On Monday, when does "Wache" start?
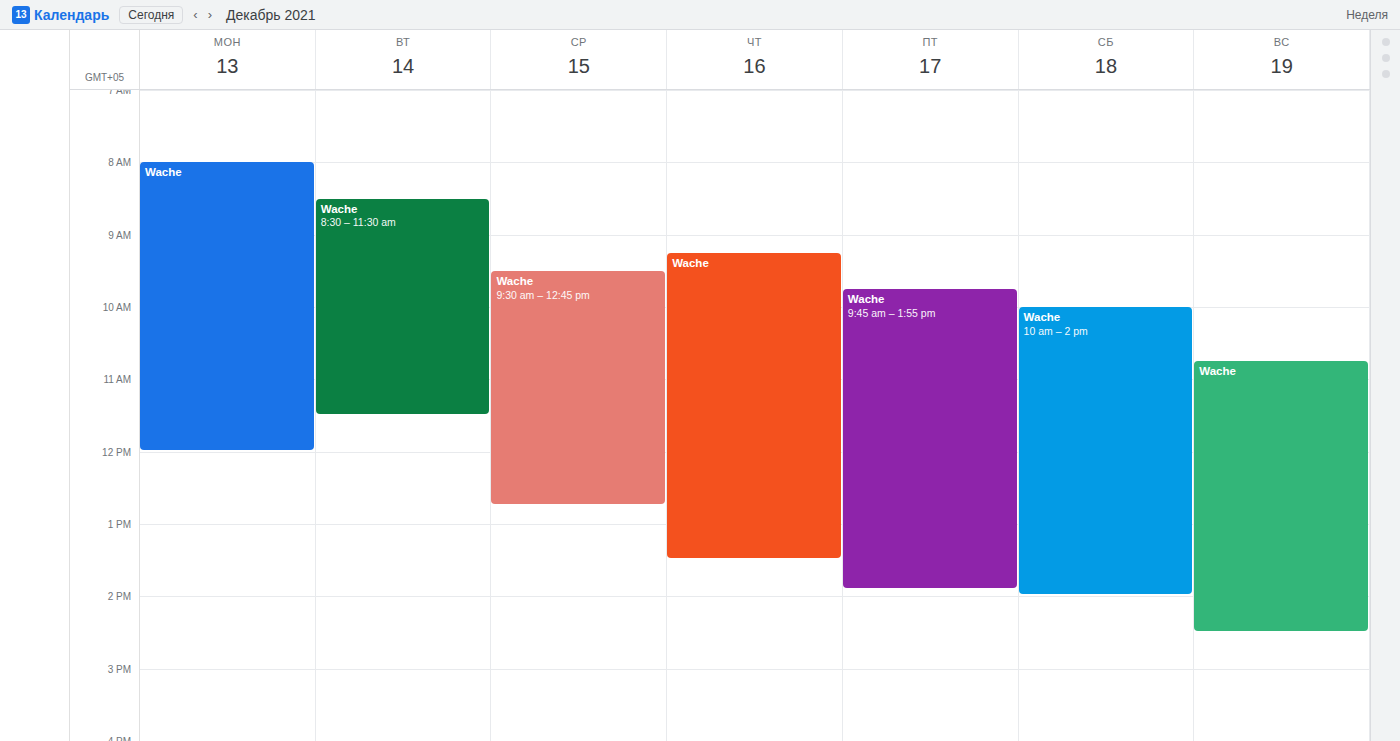
8:00 AM